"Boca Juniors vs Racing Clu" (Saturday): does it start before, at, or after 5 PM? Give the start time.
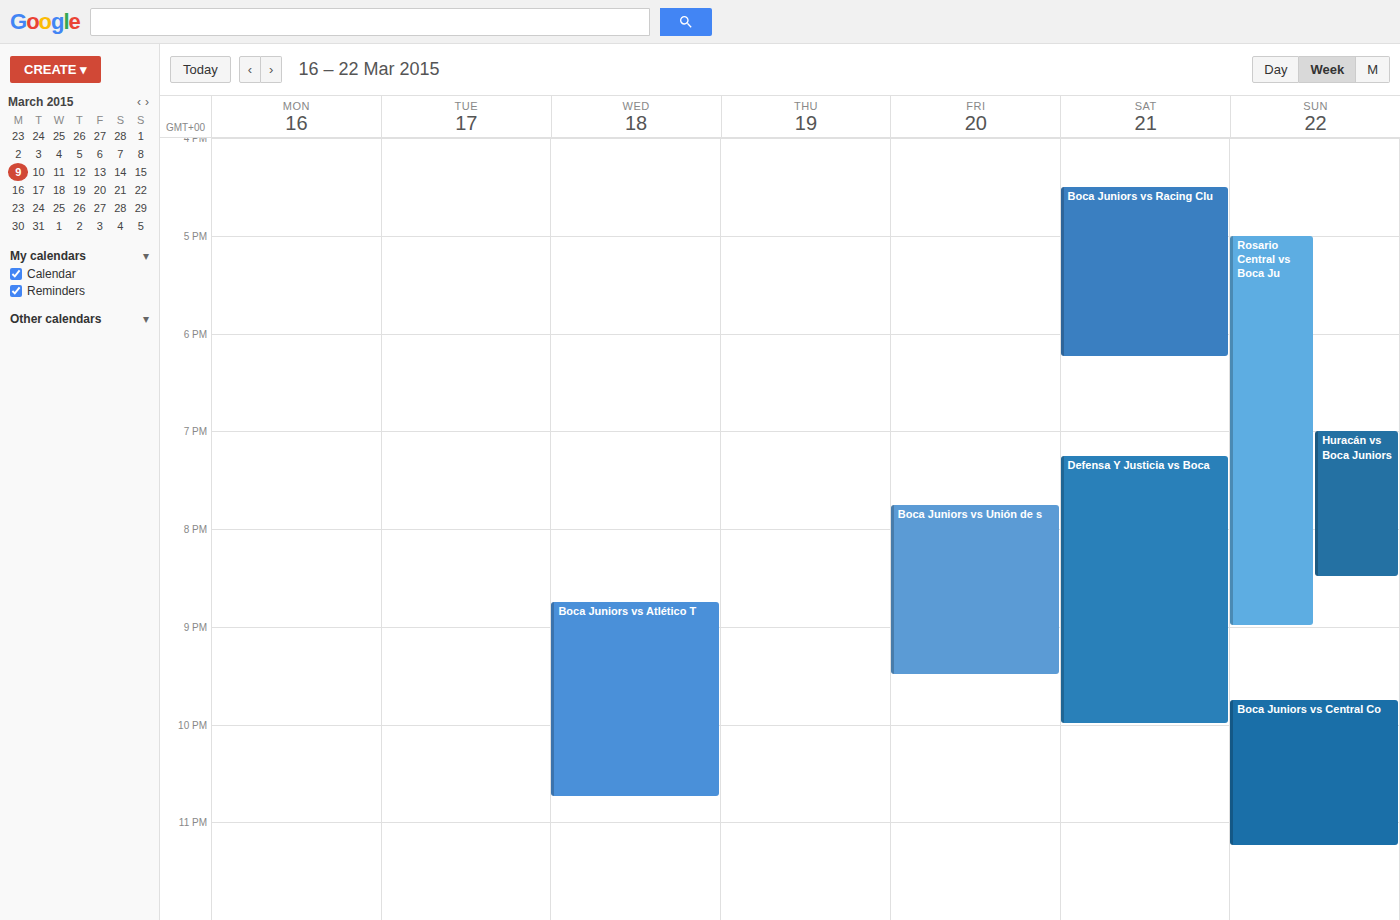
4:30 PM -- before 5 PM, 30 minutes above the 5 PM line.